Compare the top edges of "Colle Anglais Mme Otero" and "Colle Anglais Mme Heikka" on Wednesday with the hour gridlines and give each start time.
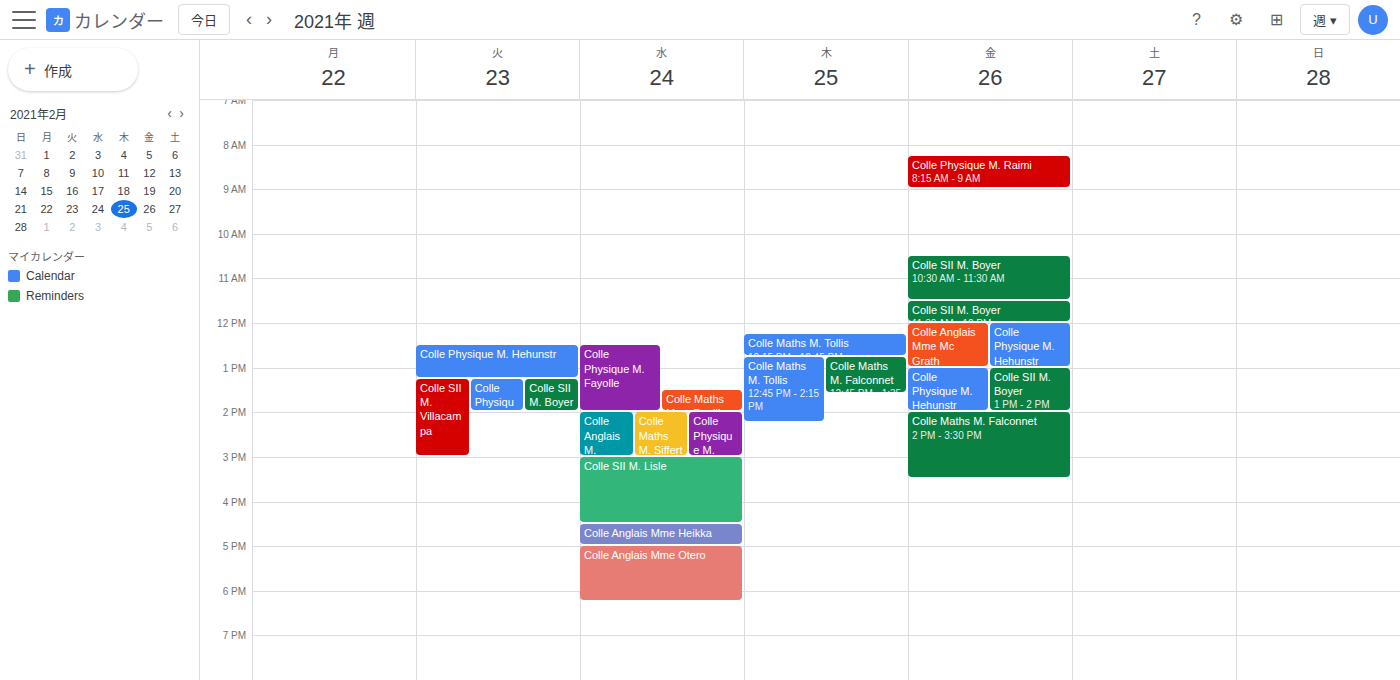
"Colle Anglais Mme Otero": 5:00 PM, exactly on the 5 PM line. "Colle Anglais Mme Heikka": 4:30 PM, halfway between the 4 PM and 5 PM lines.